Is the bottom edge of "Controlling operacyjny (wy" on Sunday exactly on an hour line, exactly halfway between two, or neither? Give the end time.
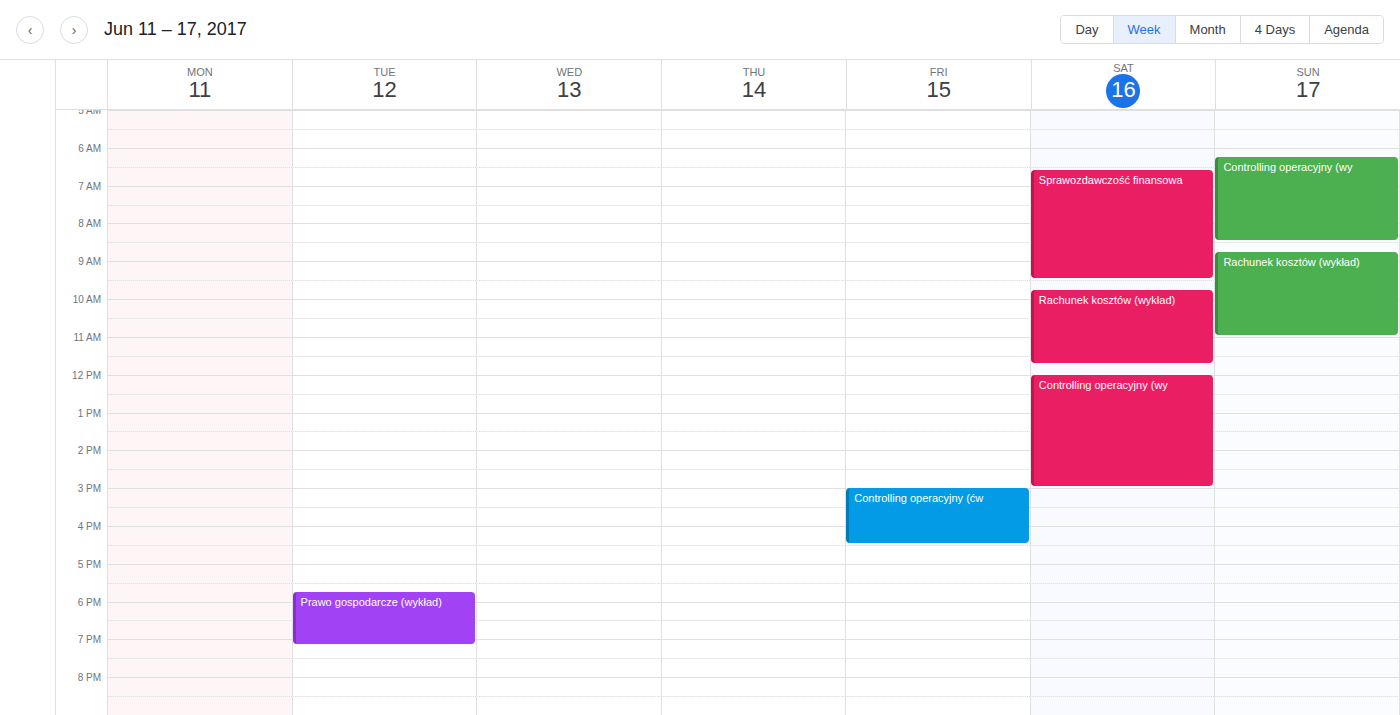
8:30 AM -- halfway between the 8 AM and 9 AM lines.